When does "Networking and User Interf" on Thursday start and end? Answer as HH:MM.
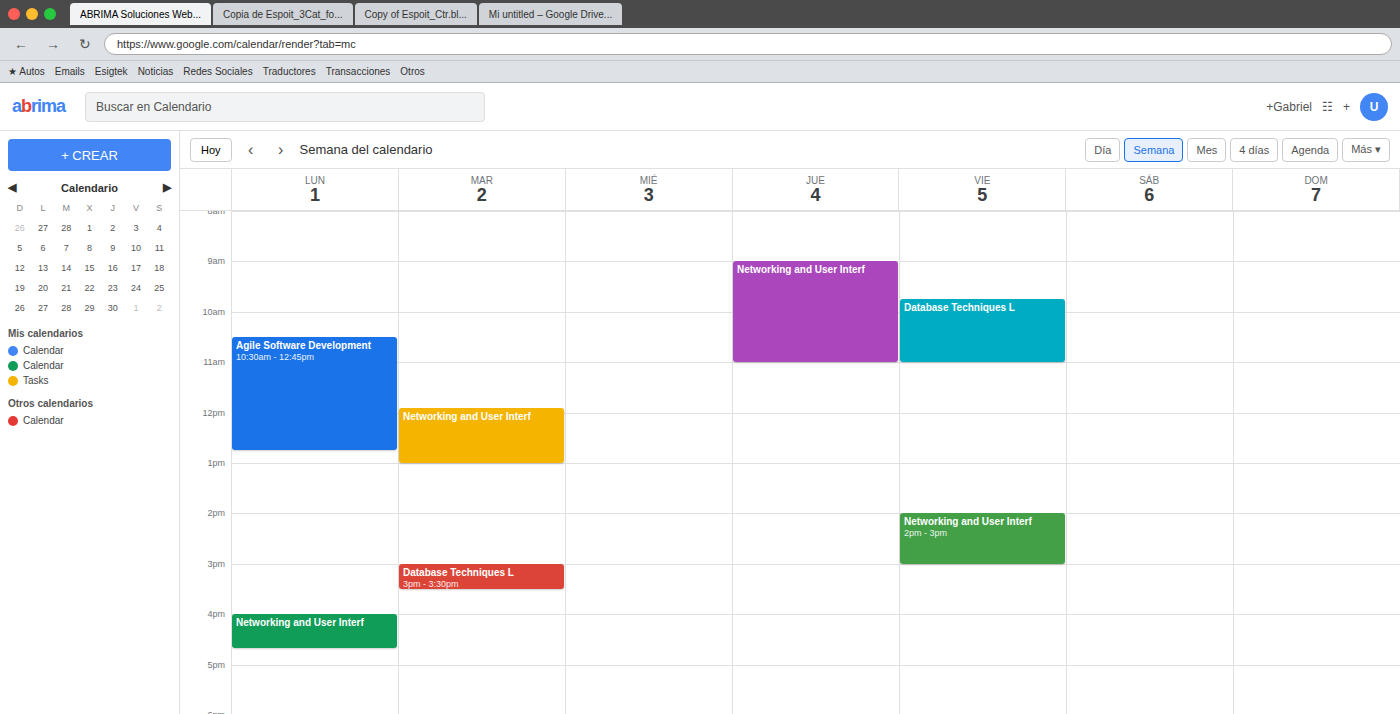
09:00 to 11:00